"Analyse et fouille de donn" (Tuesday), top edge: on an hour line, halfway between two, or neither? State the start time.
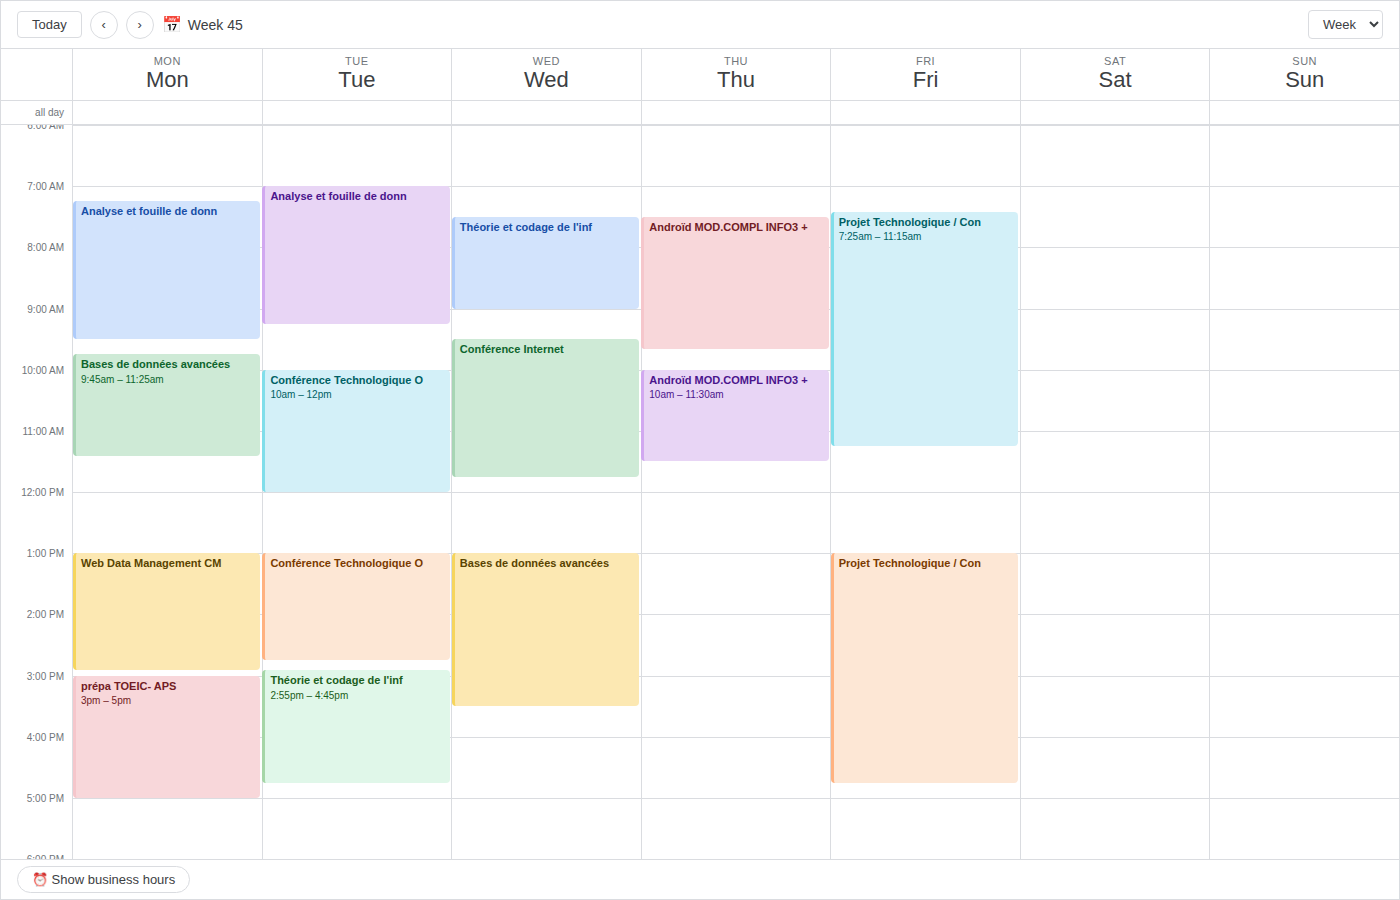
7:00 AM -- exactly on the 7 AM line.